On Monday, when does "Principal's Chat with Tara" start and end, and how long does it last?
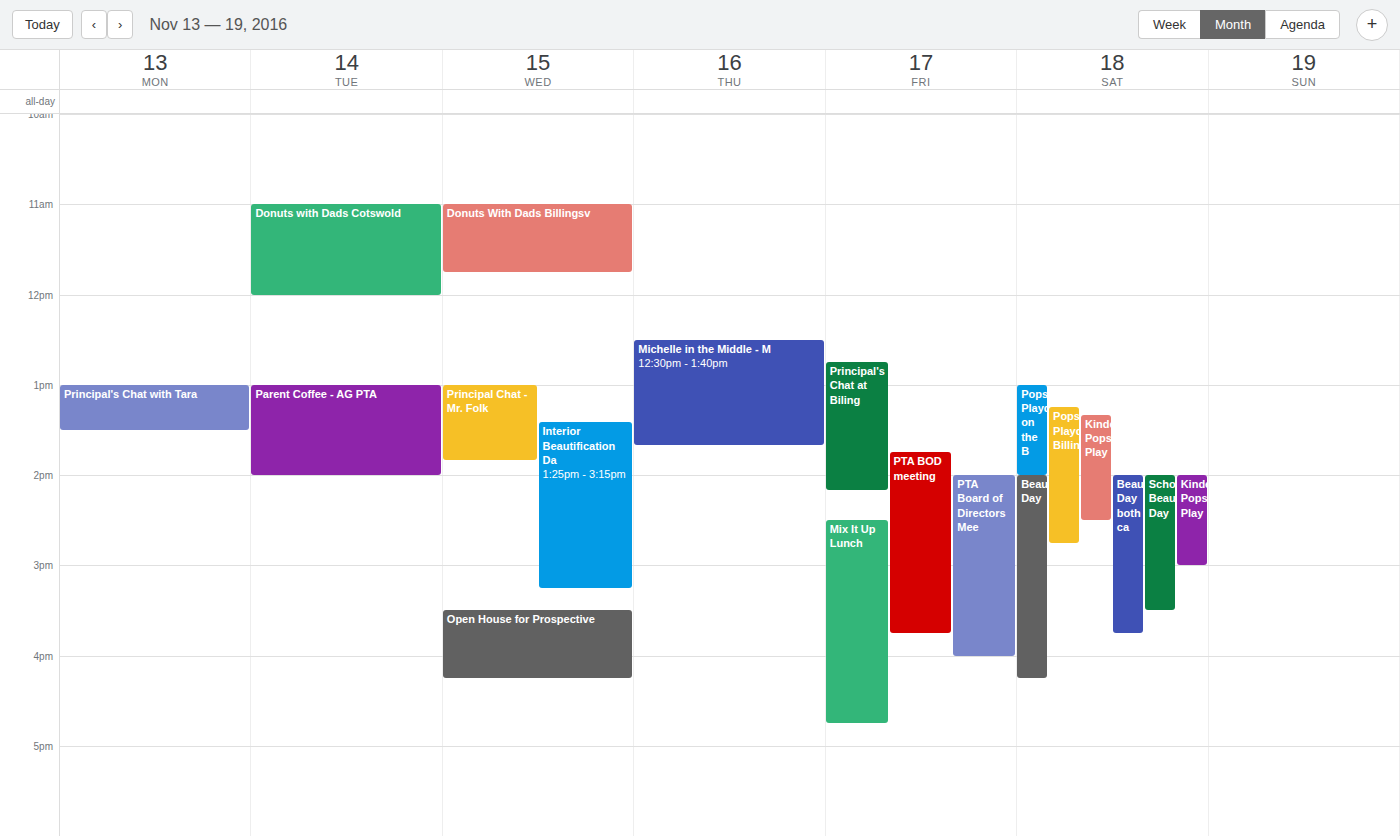
1:00 PM to 1:30 PM, 30 minutes